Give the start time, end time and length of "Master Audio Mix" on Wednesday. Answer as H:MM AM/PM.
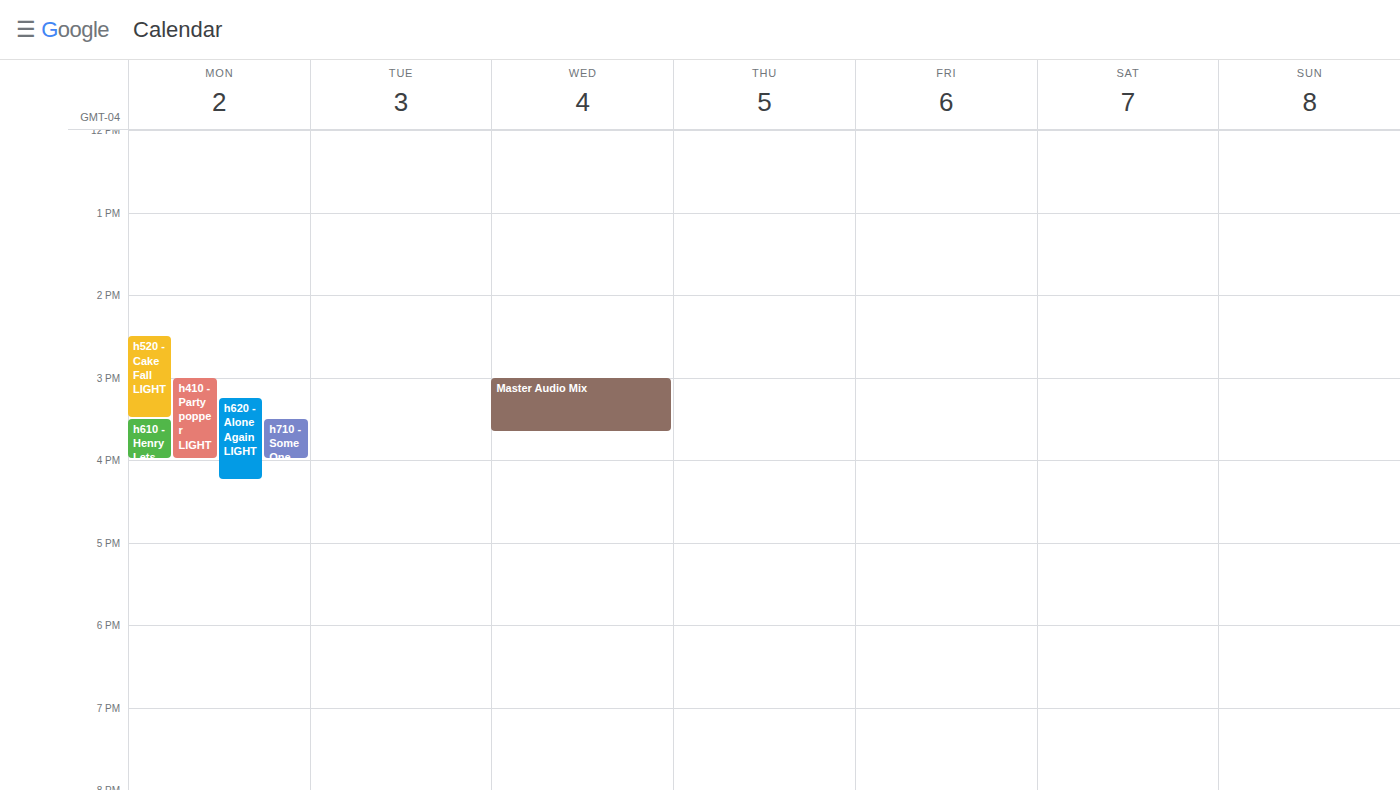
3:00 PM to 3:40 PM, 40 minutes